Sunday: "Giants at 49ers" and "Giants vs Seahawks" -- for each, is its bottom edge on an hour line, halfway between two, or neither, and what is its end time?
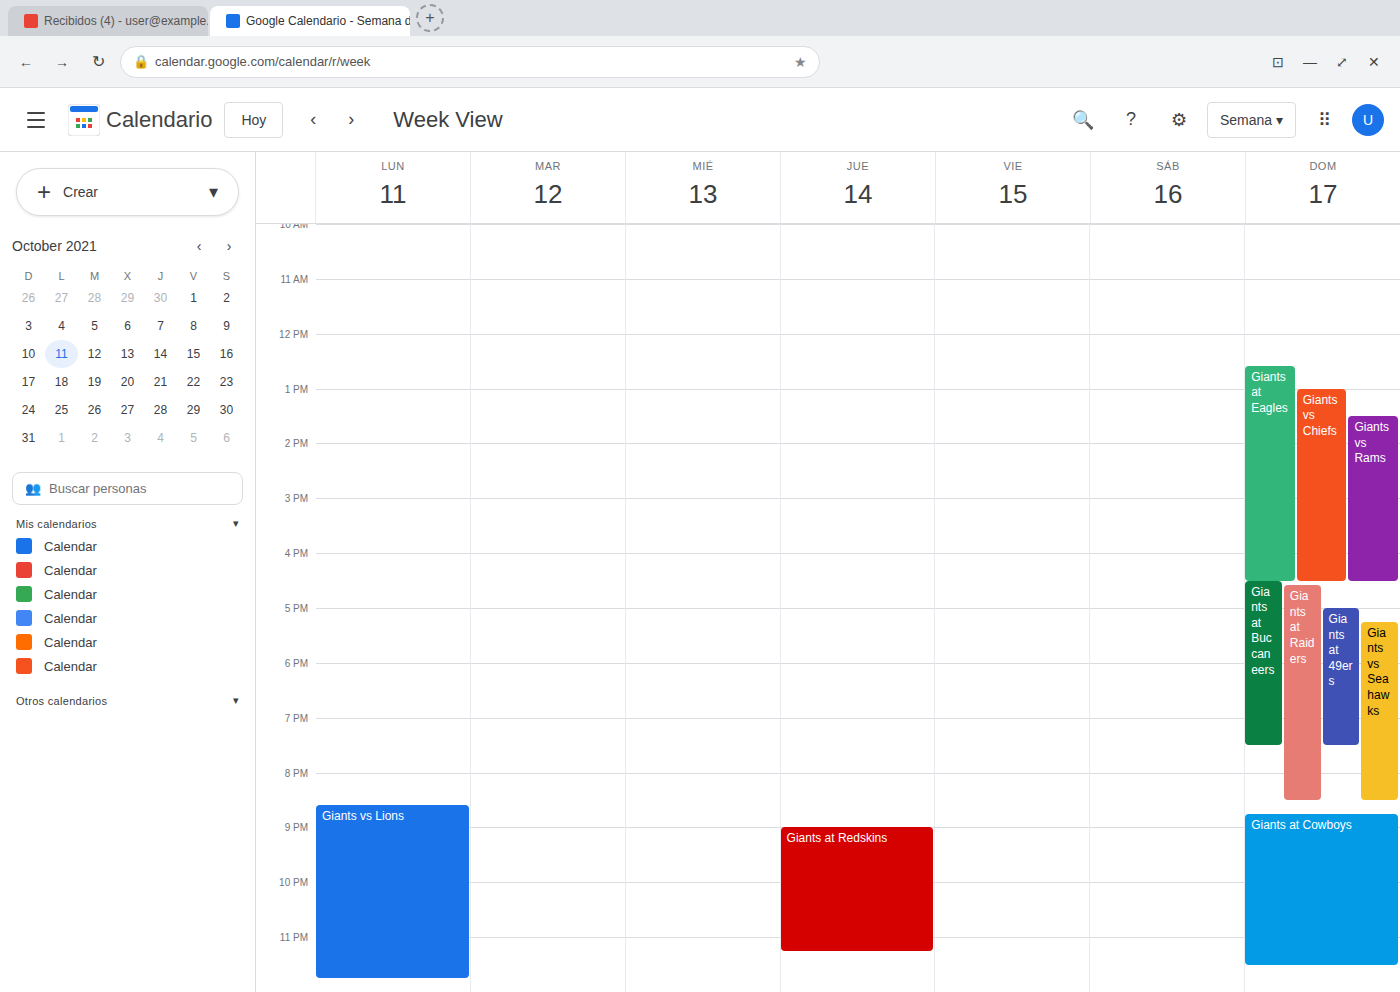
"Giants at 49ers": 7:30 PM, halfway between the 7 PM and 8 PM lines. "Giants vs Seahawks": 8:30 PM, halfway between the 8 PM and 9 PM lines.